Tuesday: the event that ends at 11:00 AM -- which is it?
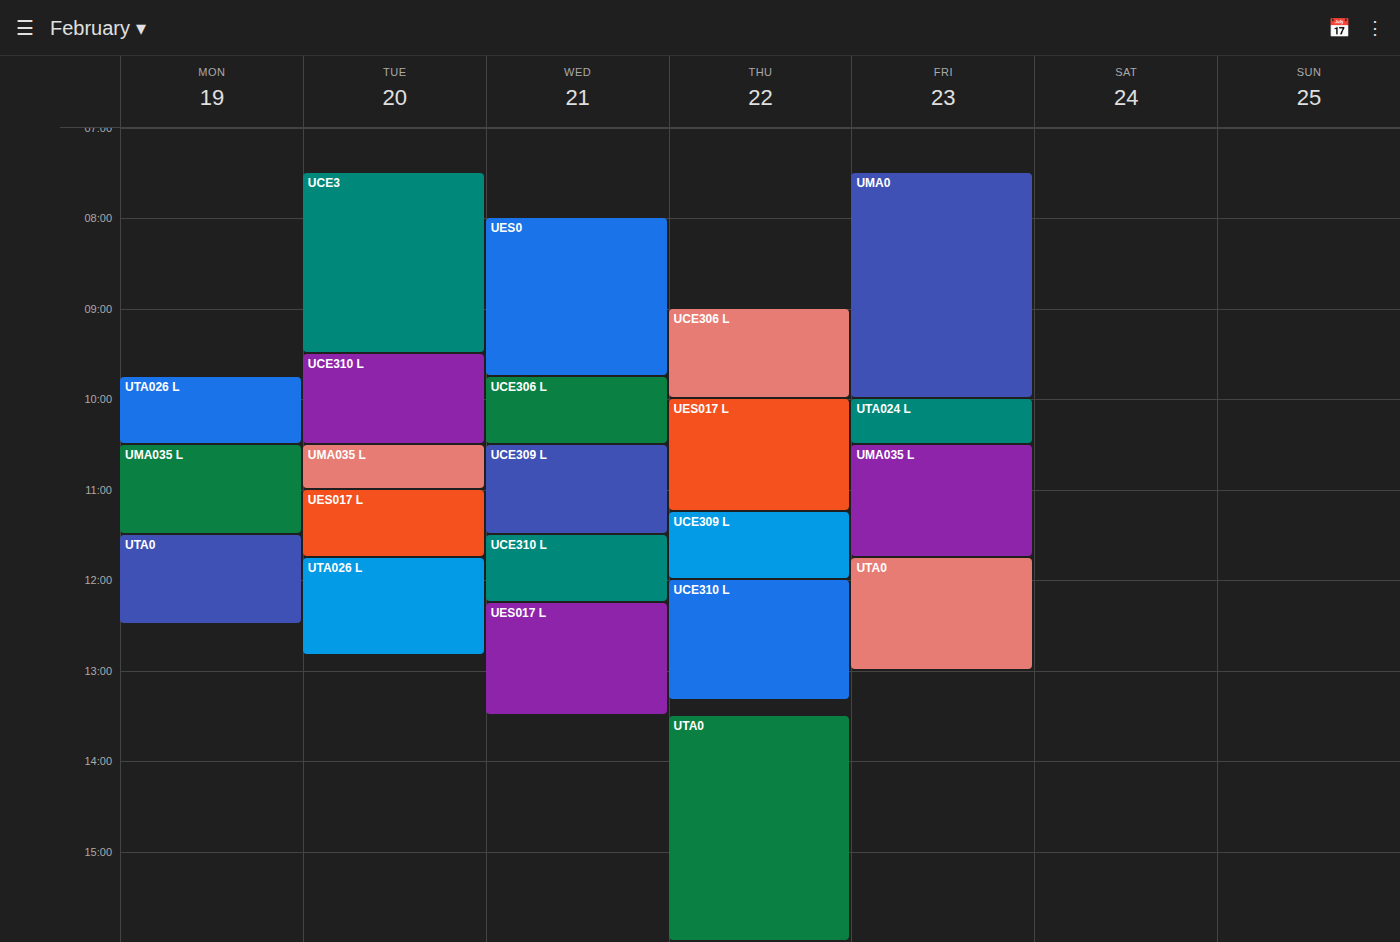
"UMA035 L"